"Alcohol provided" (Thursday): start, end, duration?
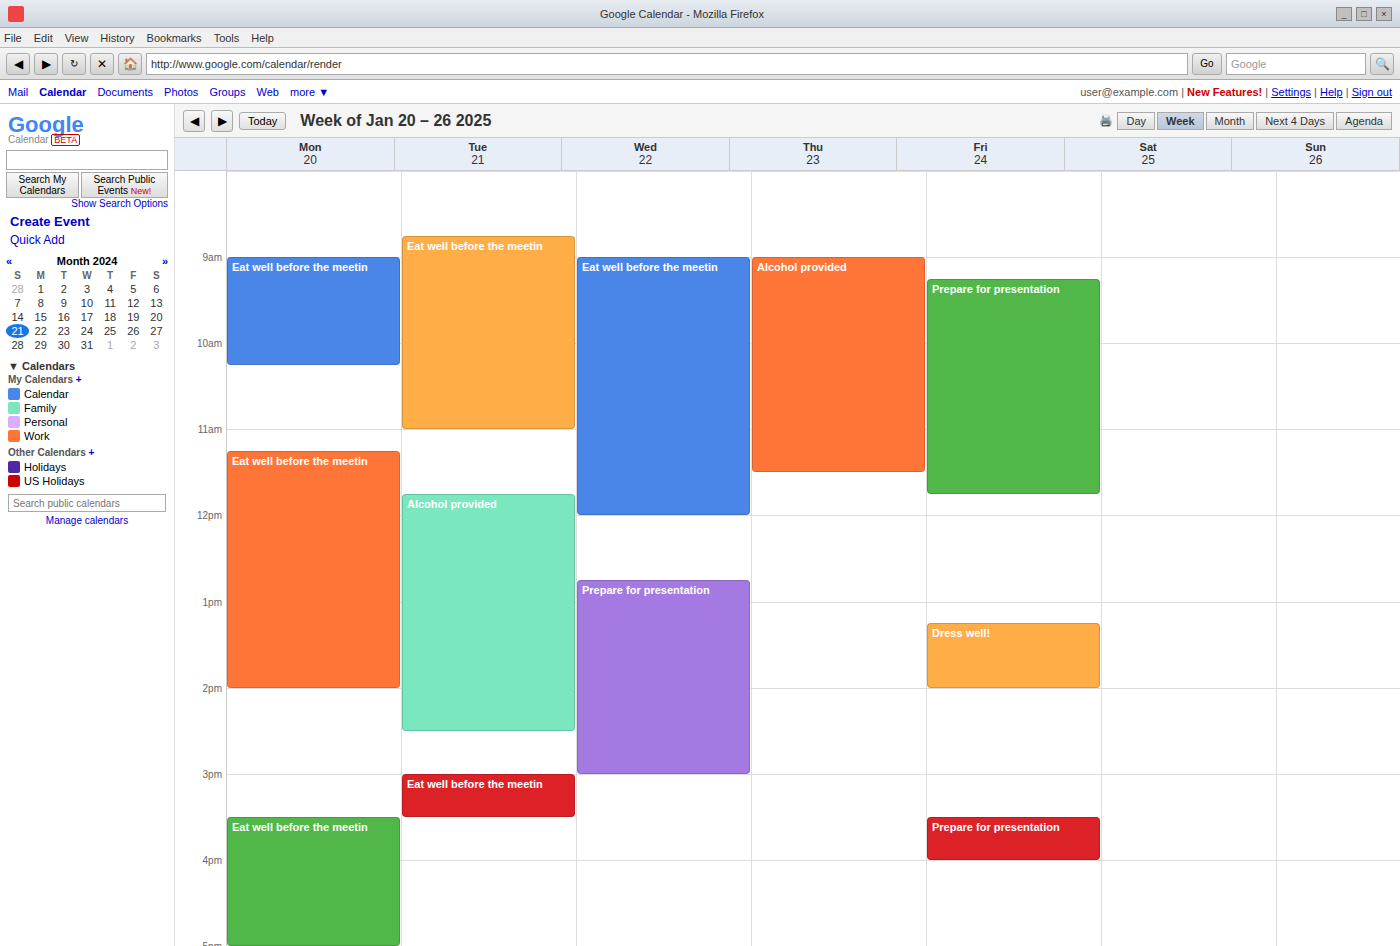
9:00 AM to 11:30 AM, 2 hours 30 minutes